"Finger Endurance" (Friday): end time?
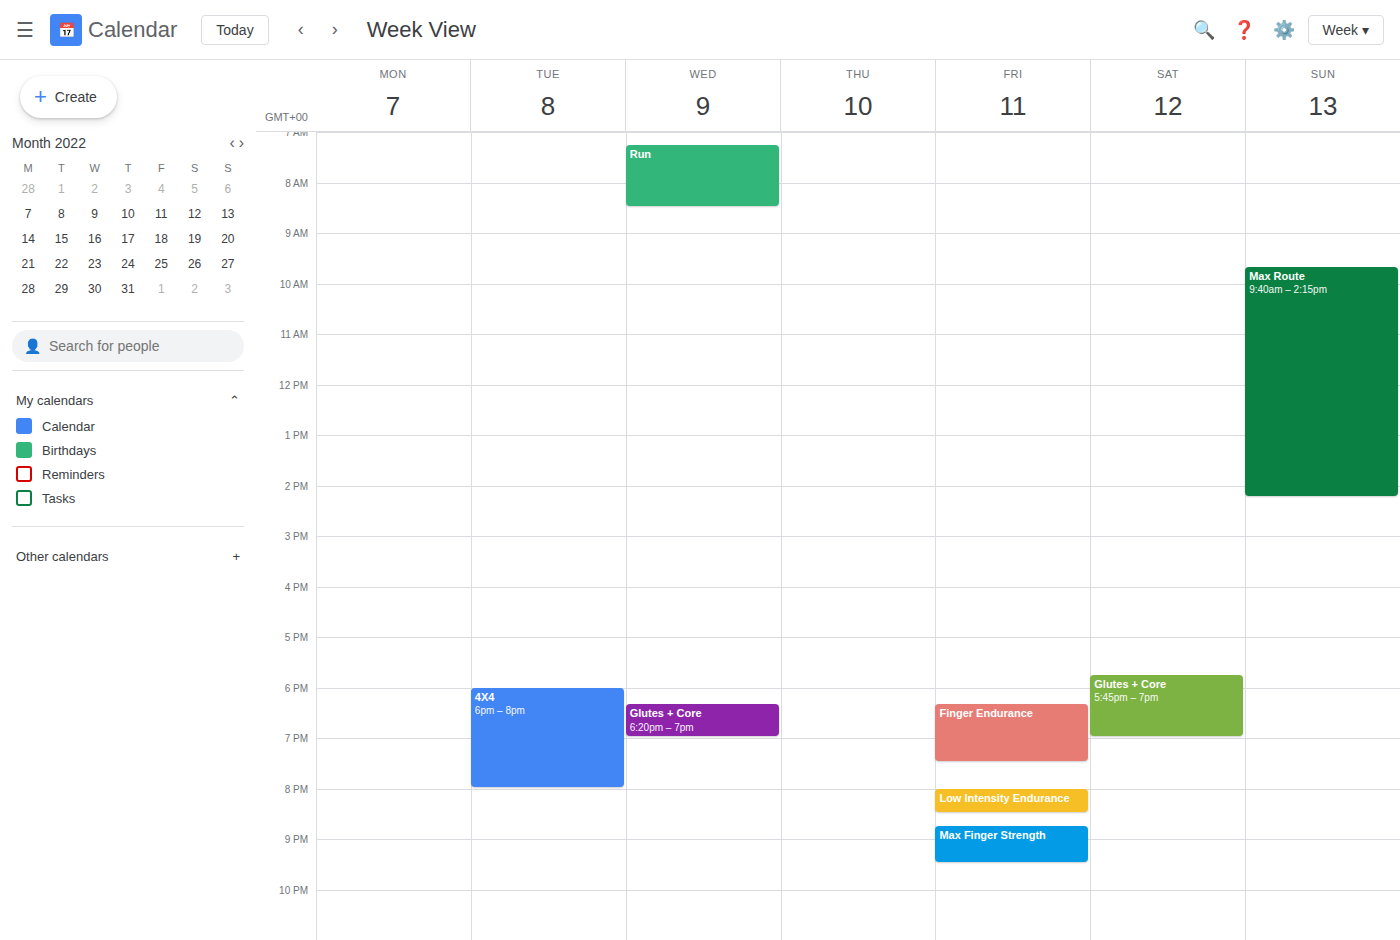
7:30 PM